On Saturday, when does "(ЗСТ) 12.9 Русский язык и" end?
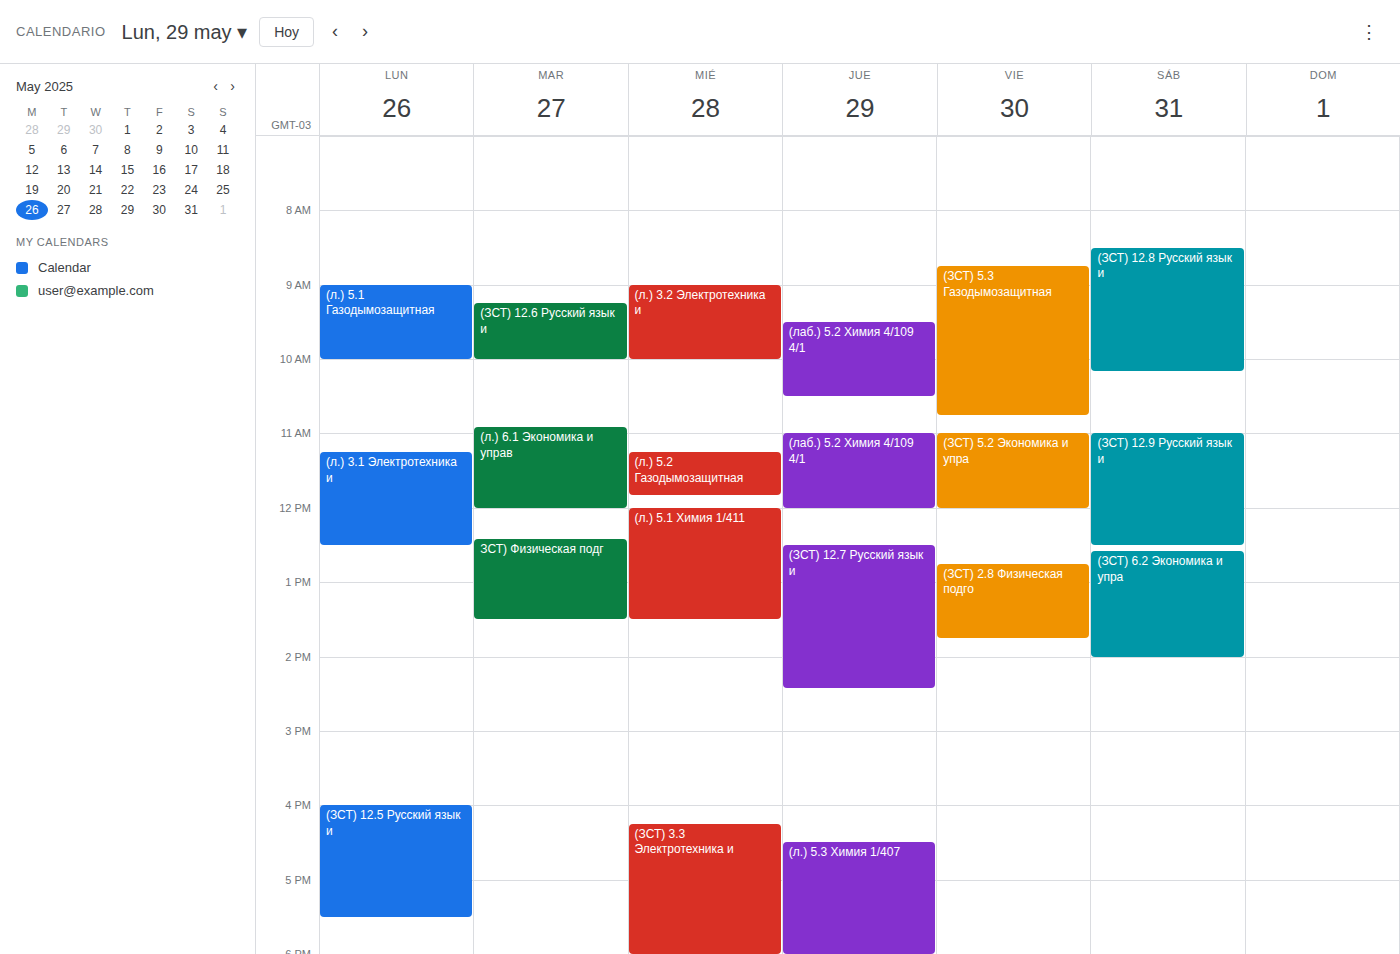
12:30 PM